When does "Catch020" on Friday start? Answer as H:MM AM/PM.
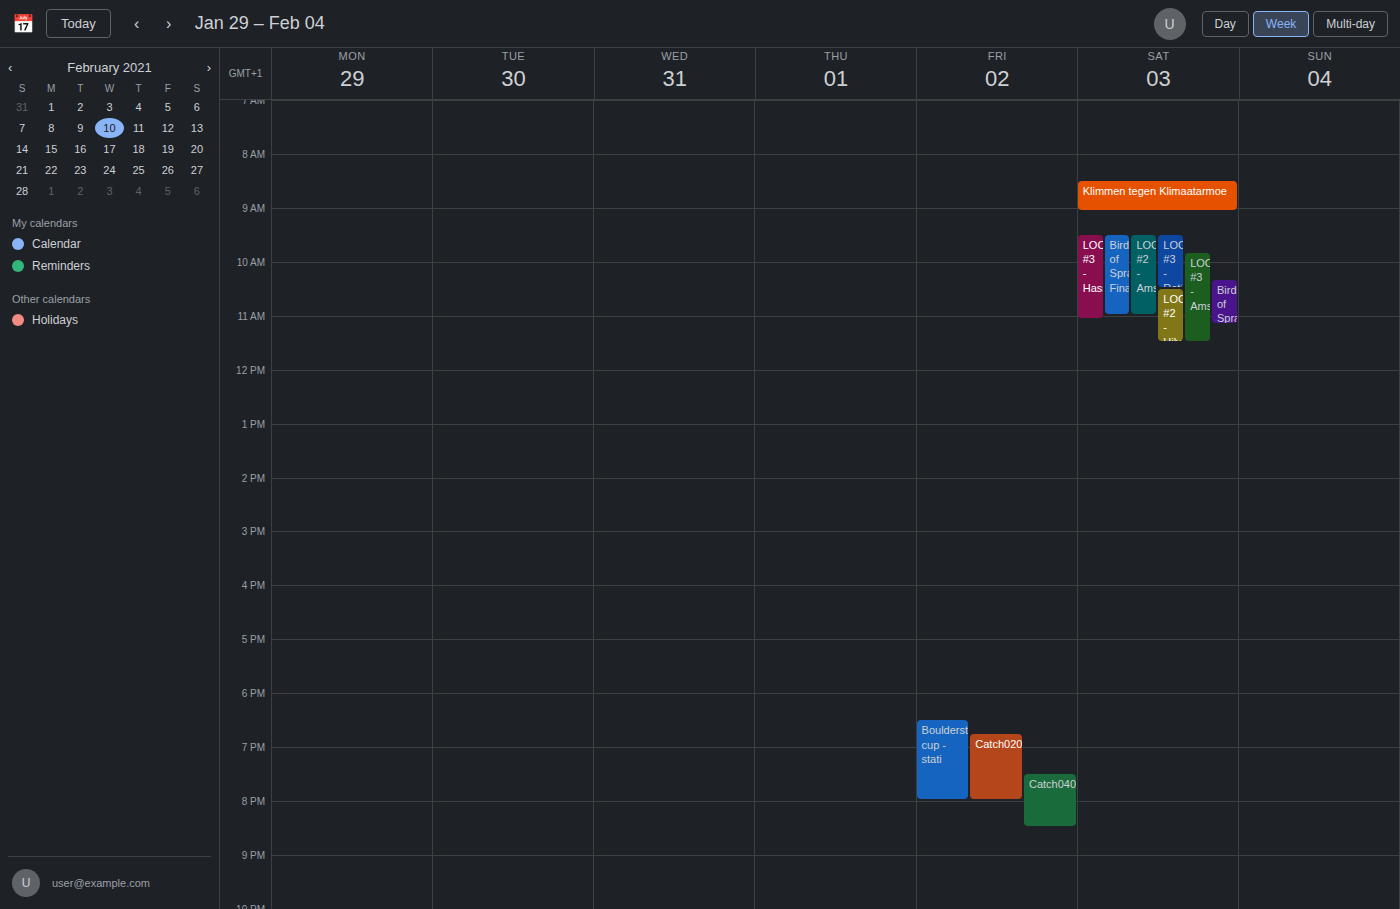
6:45 PM